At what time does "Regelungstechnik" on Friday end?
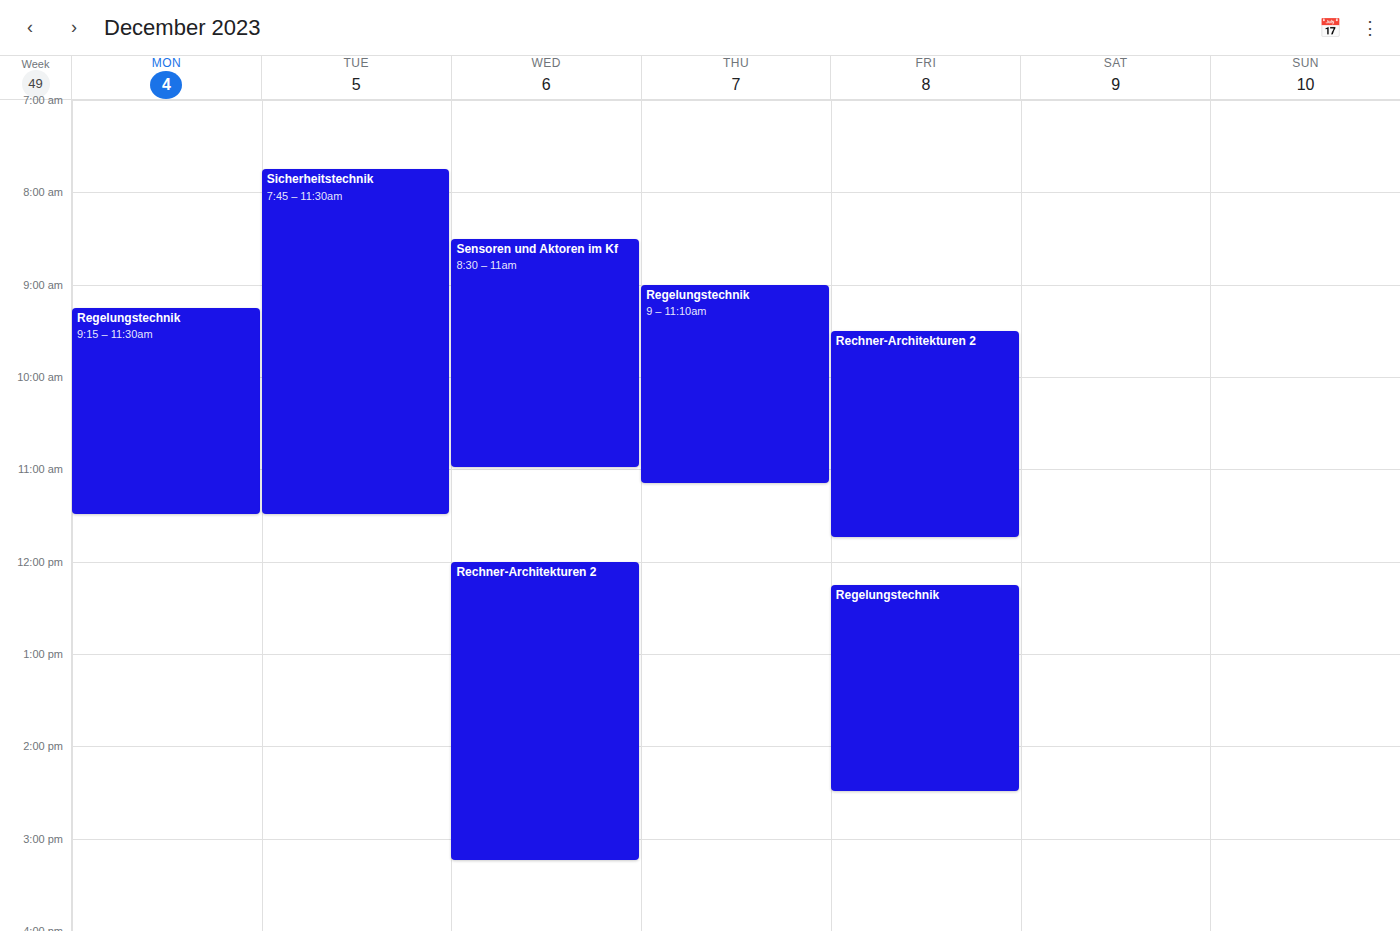
2:30 PM